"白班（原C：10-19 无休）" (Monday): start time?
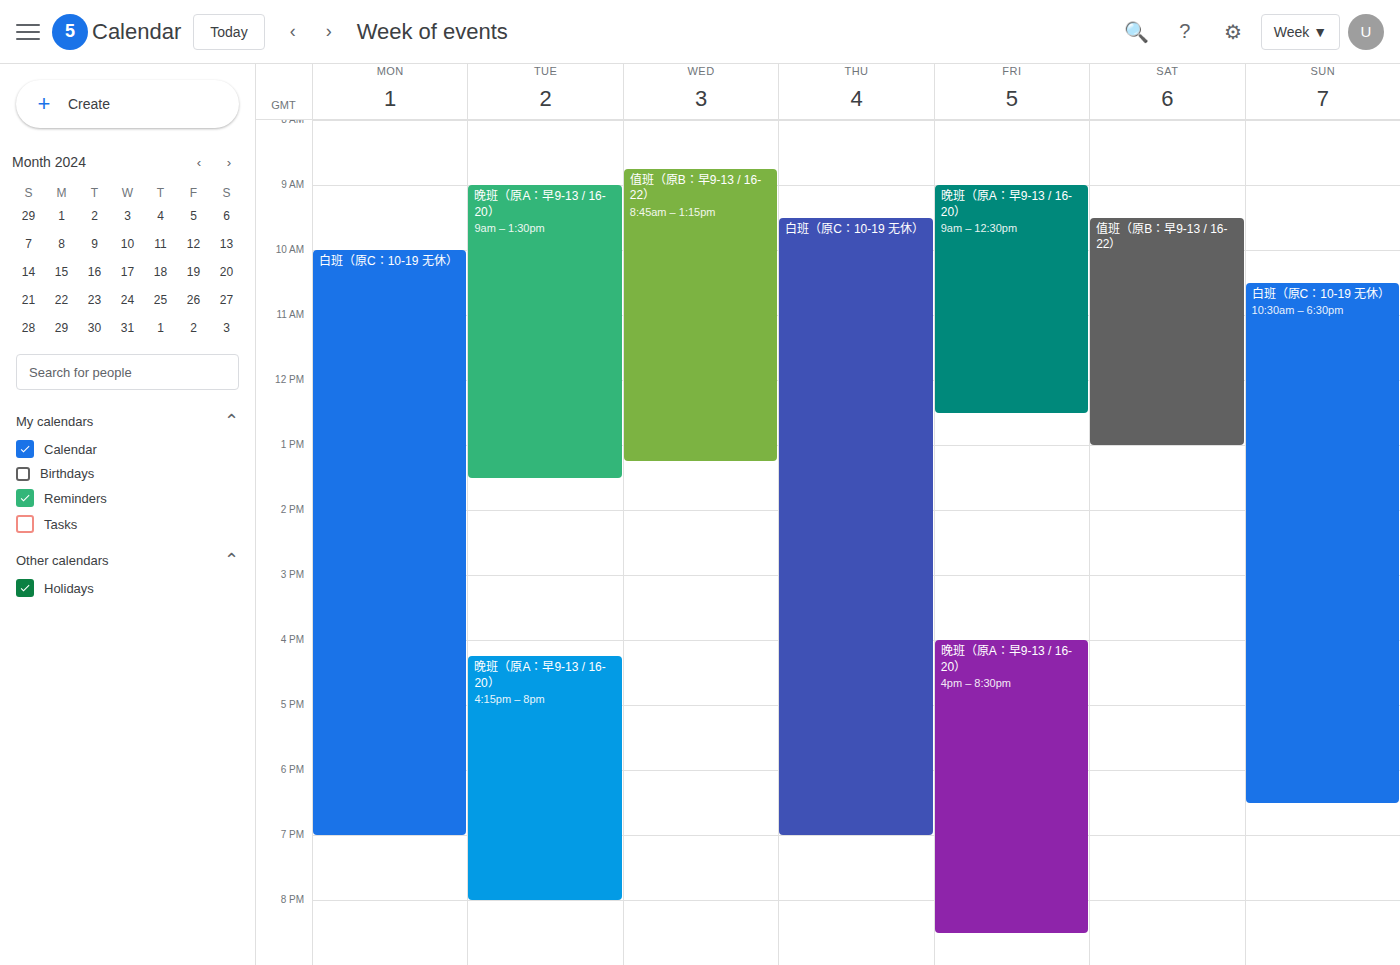
10:00 AM